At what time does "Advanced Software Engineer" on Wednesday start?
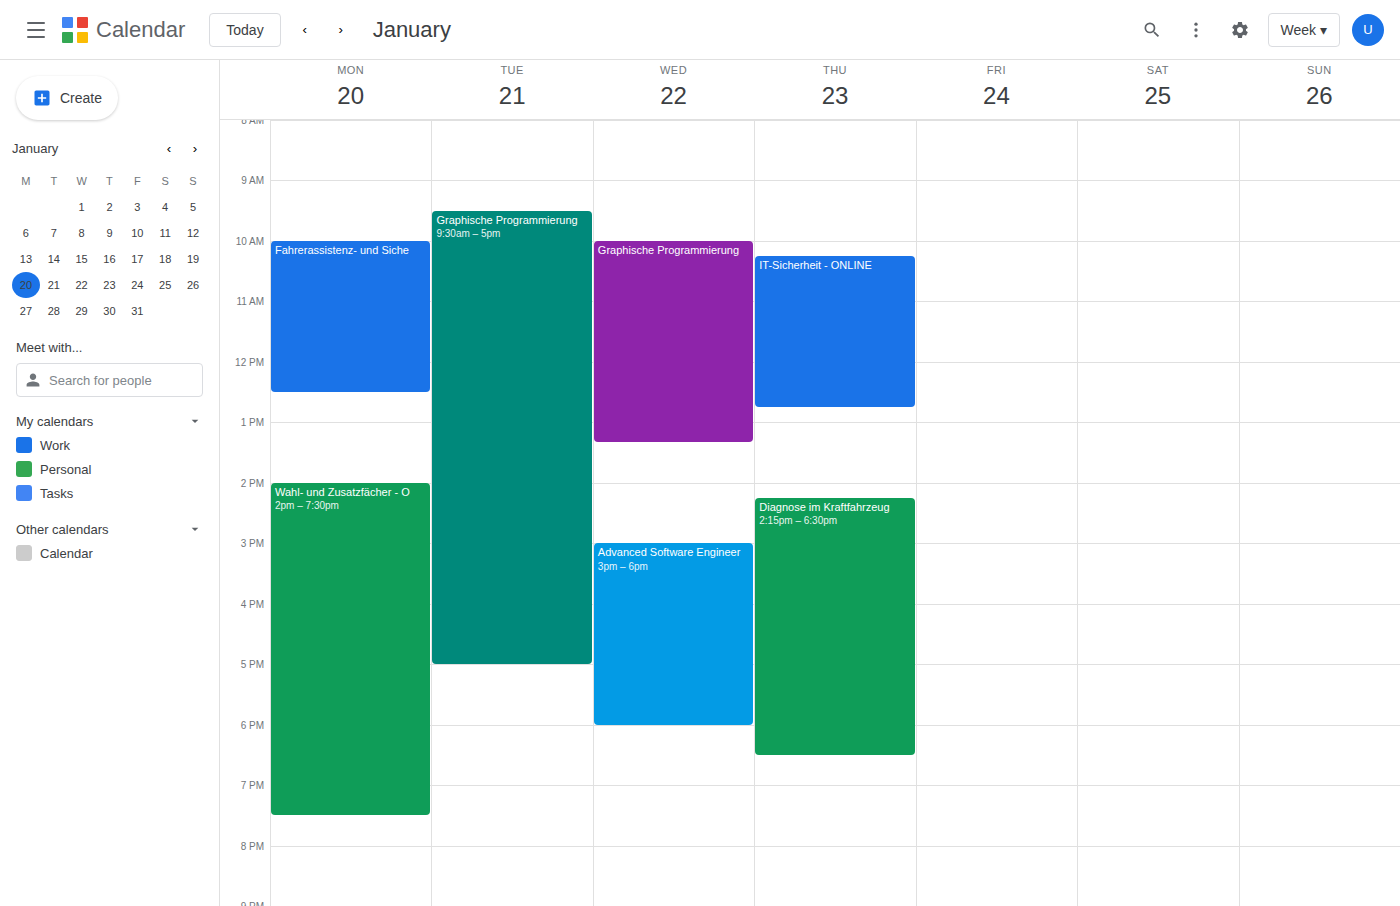
3:00 PM